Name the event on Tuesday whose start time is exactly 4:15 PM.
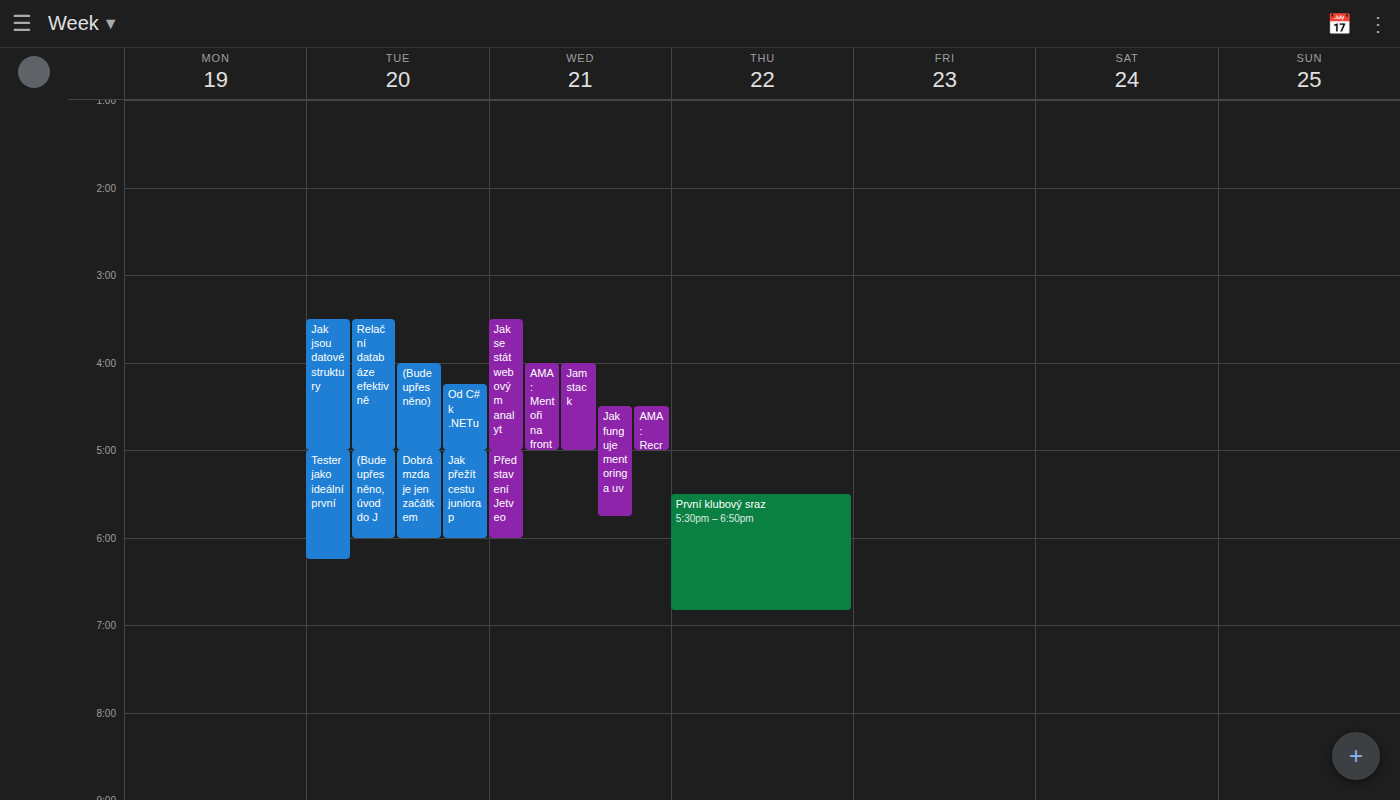
"Od C# k .NETu"